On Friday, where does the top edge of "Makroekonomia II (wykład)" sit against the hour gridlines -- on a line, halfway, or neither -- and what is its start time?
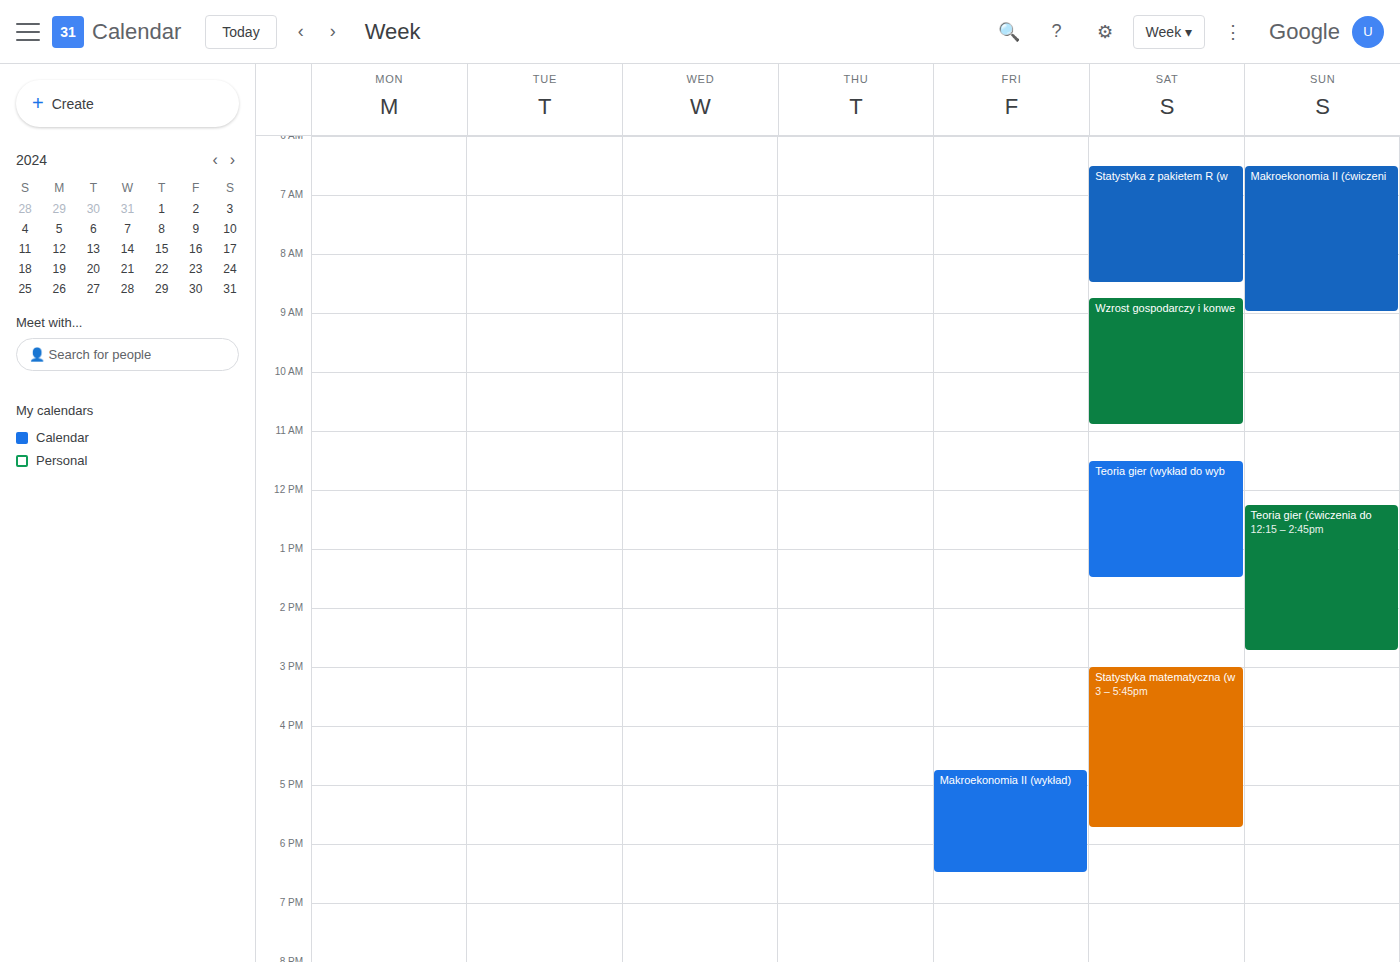
4:45 PM -- neither: three quarters of the way from the 4 PM line to the 5 PM line.